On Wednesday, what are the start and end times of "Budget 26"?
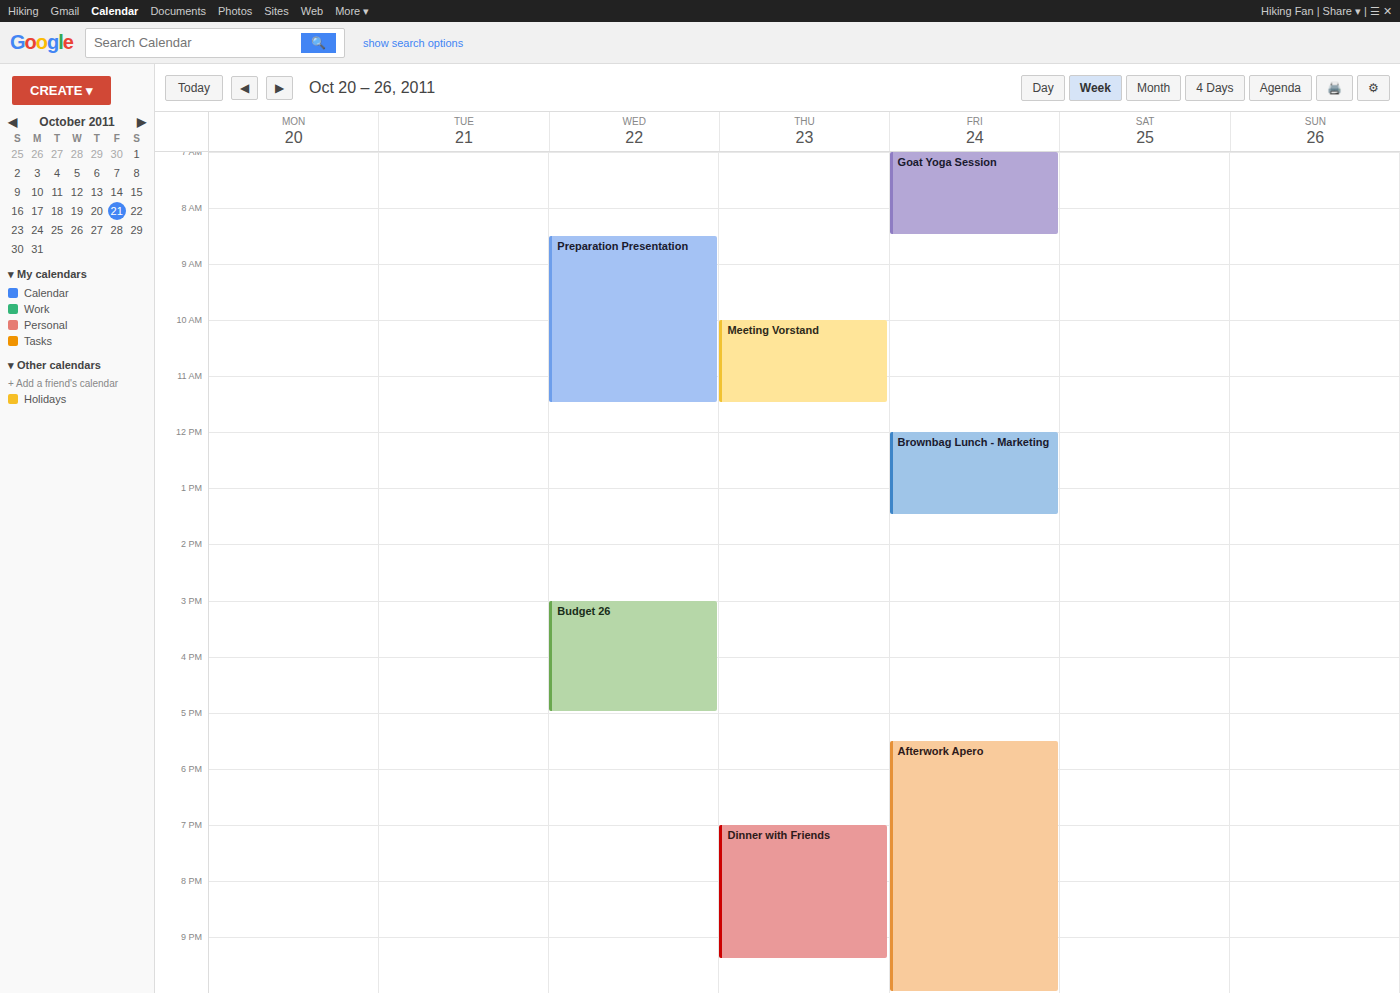
3:00 PM to 5:00 PM